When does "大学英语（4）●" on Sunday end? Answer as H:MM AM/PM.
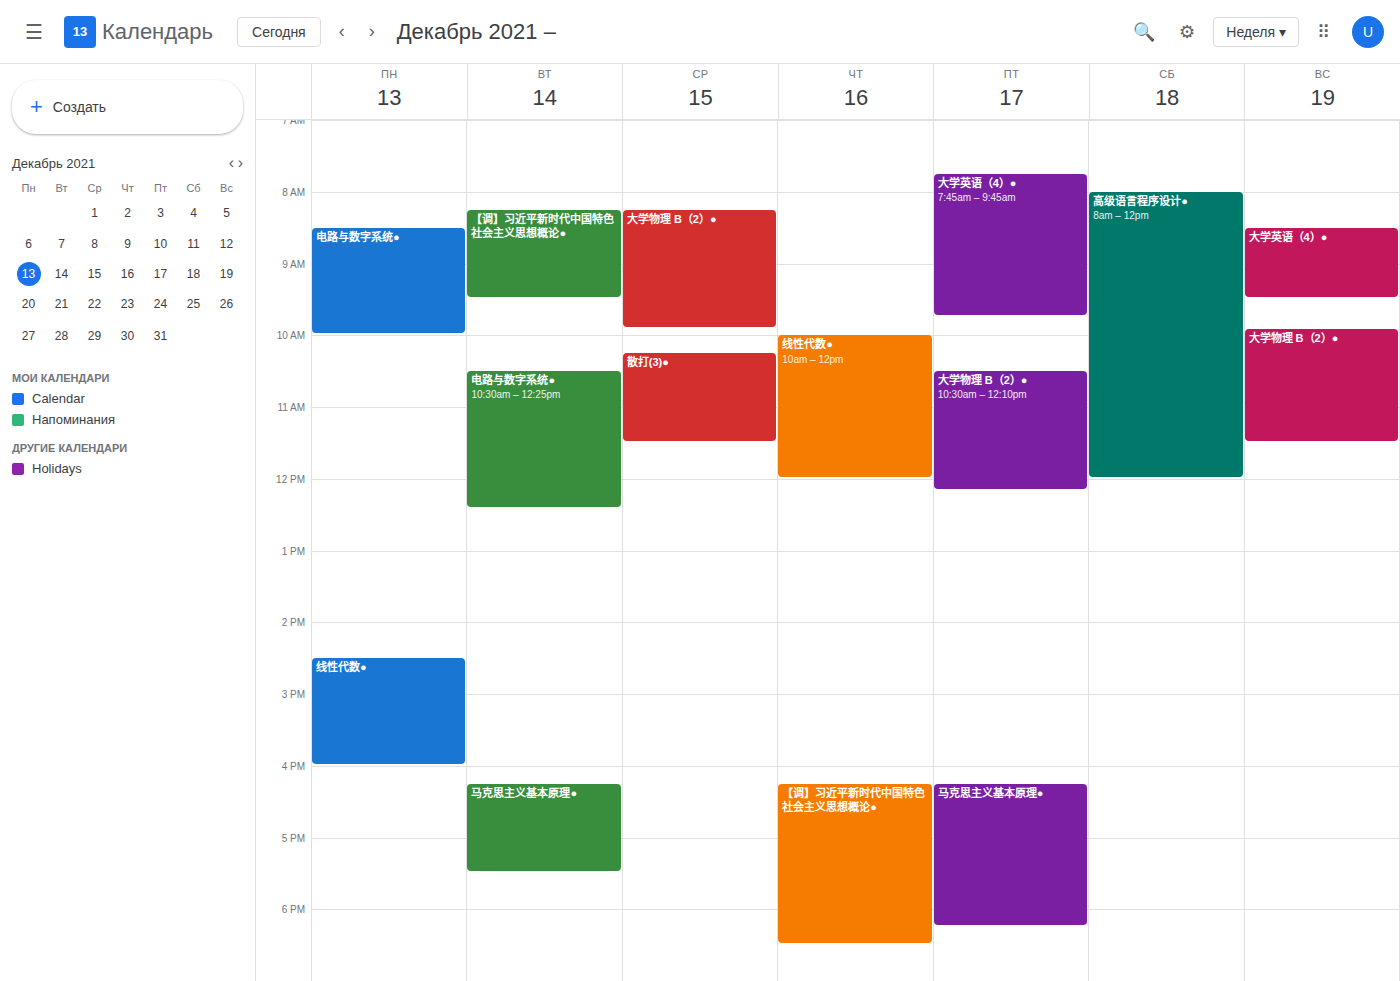
9:30 AM